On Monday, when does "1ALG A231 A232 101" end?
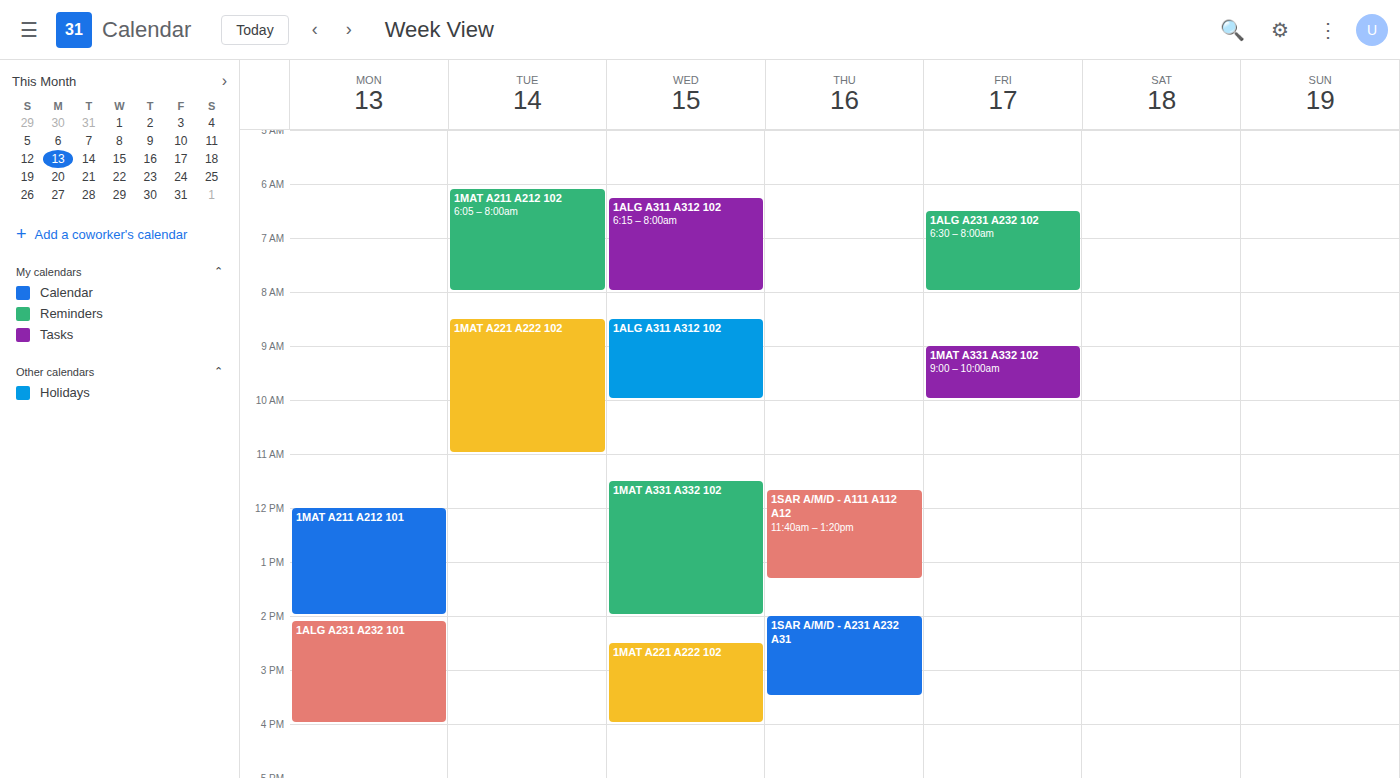
4:00 PM